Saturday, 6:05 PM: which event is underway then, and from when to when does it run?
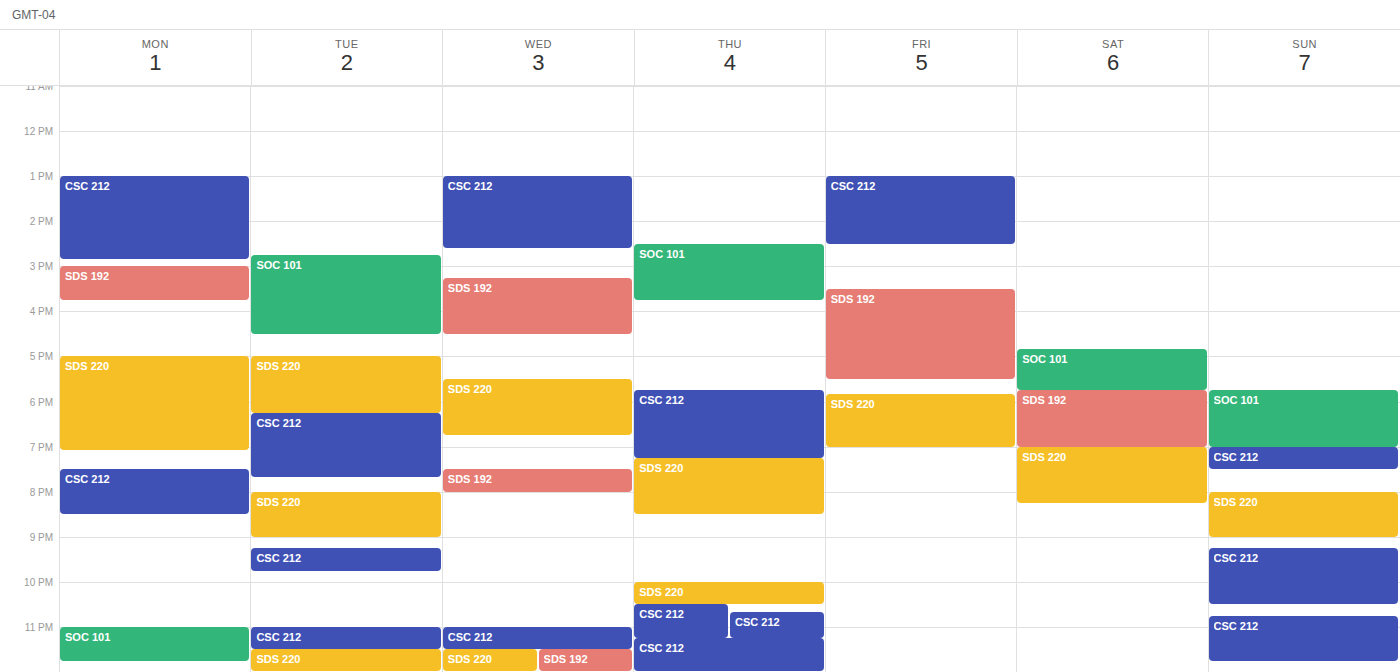
"SDS 192", 5:45 PM to 7:00 PM